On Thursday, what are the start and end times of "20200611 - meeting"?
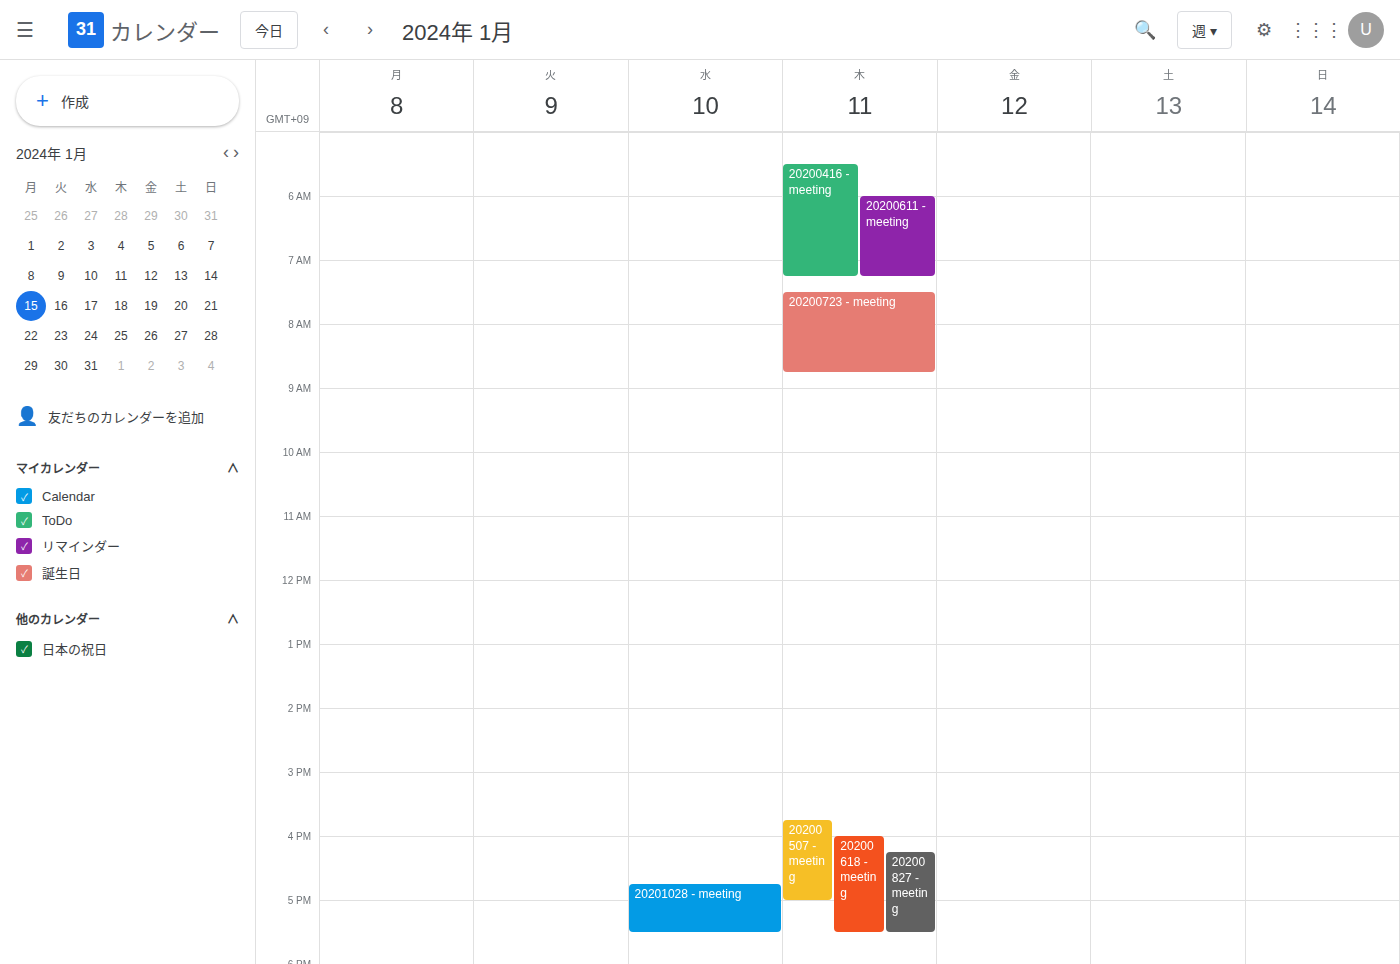
6:00 AM to 7:15 AM